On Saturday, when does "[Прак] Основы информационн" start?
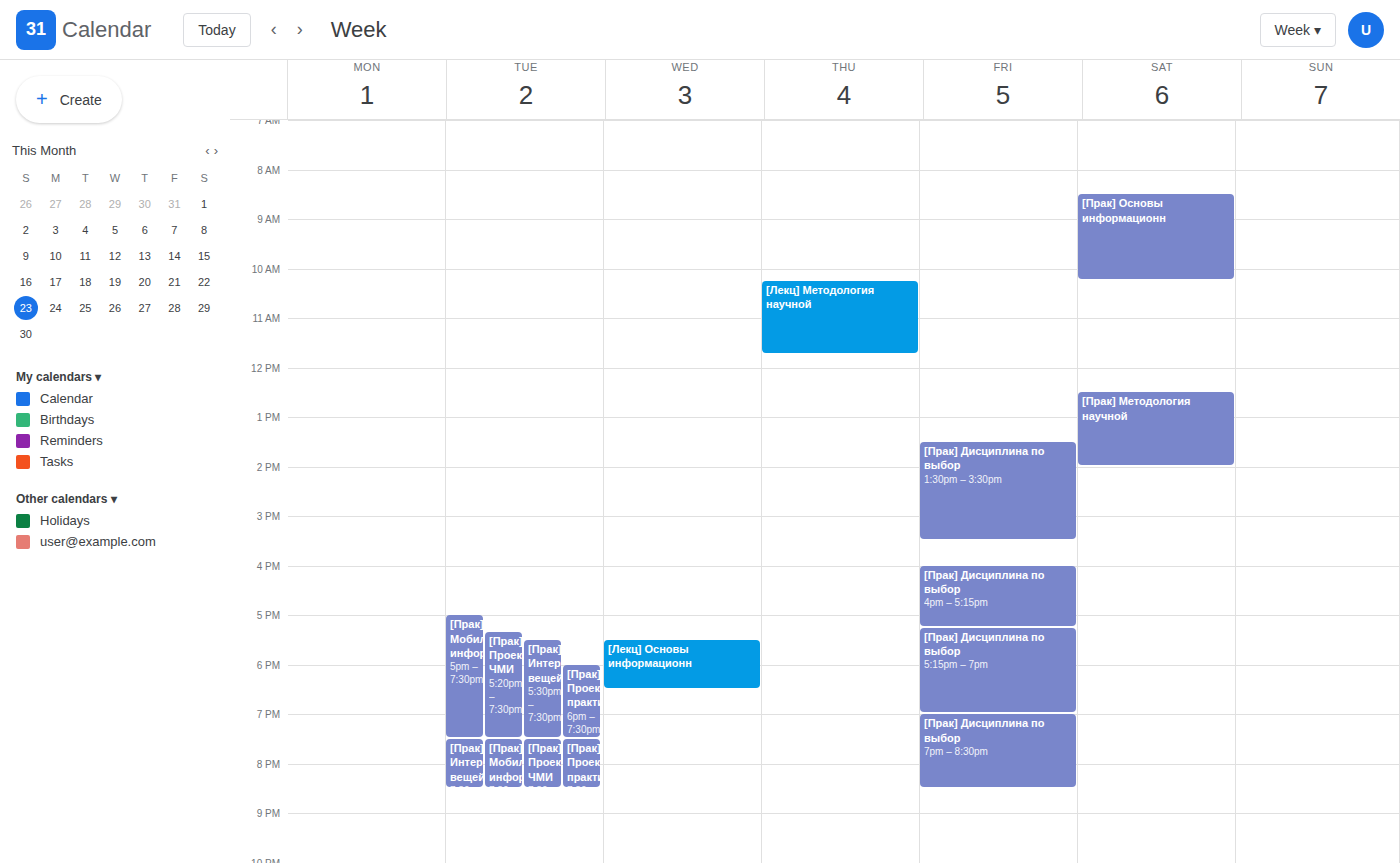
8:30 AM